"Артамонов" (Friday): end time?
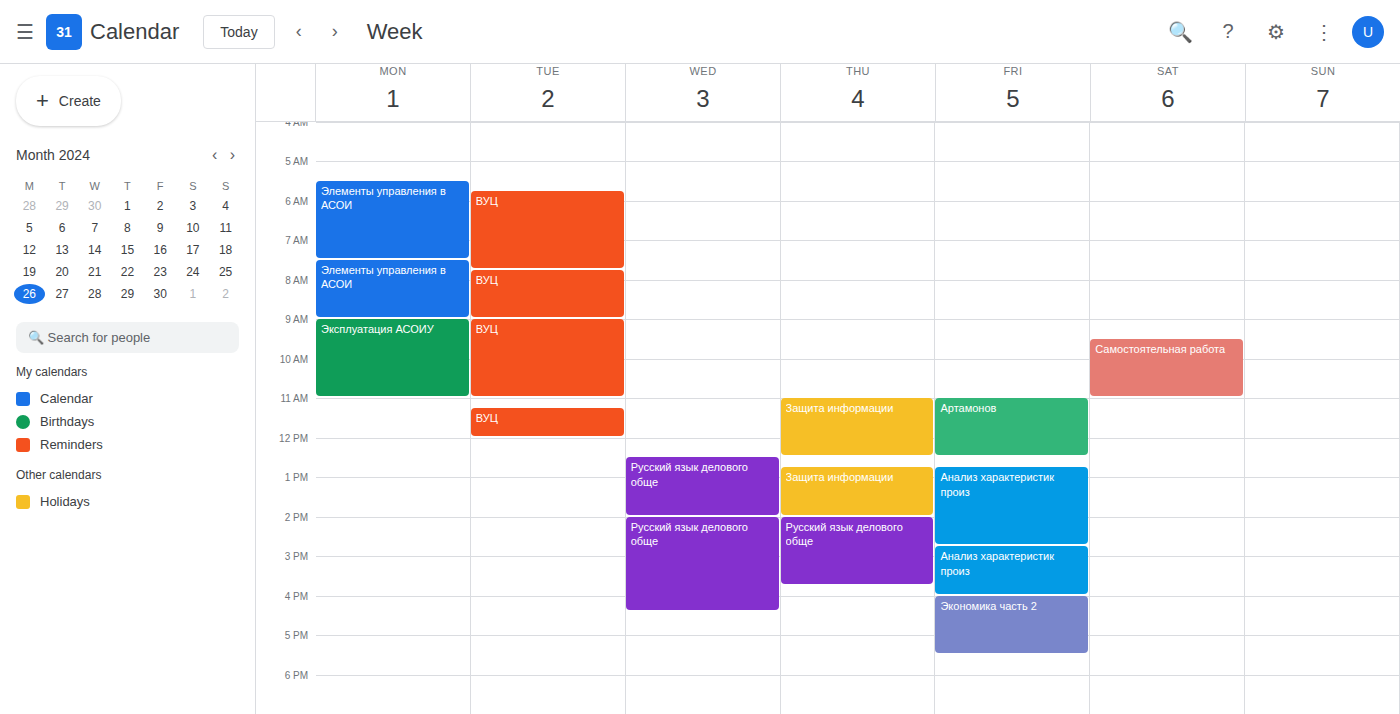
12:30